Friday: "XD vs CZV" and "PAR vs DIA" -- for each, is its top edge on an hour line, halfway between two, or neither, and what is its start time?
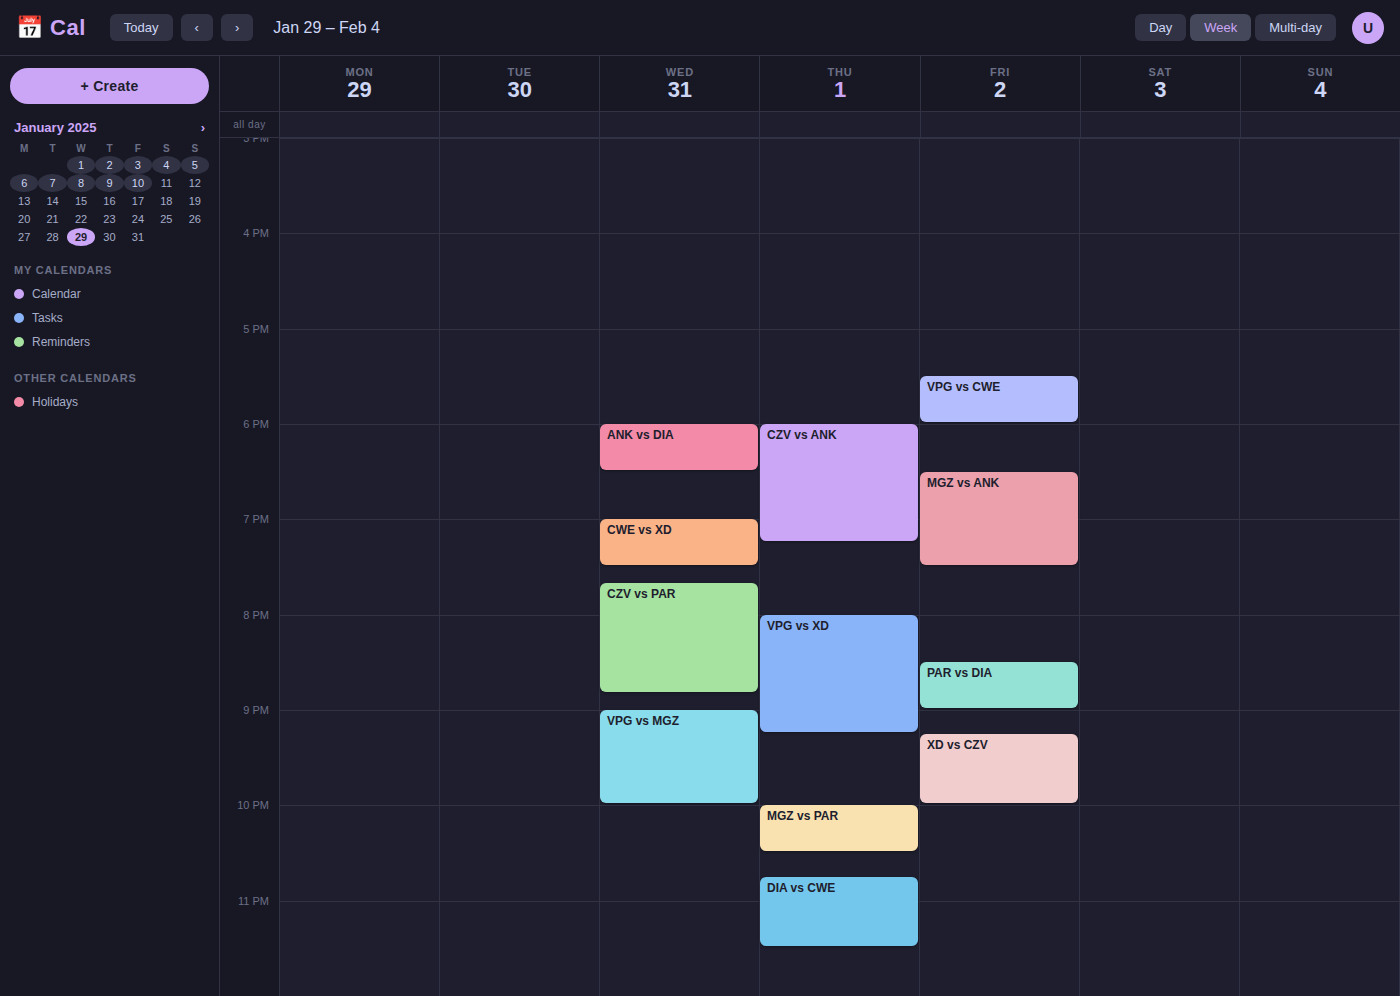
"XD vs CZV": 9:15 PM, neither: a quarter of the way from the 9 PM line to the 10 PM line. "PAR vs DIA": 8:30 PM, halfway between the 8 PM and 9 PM lines.